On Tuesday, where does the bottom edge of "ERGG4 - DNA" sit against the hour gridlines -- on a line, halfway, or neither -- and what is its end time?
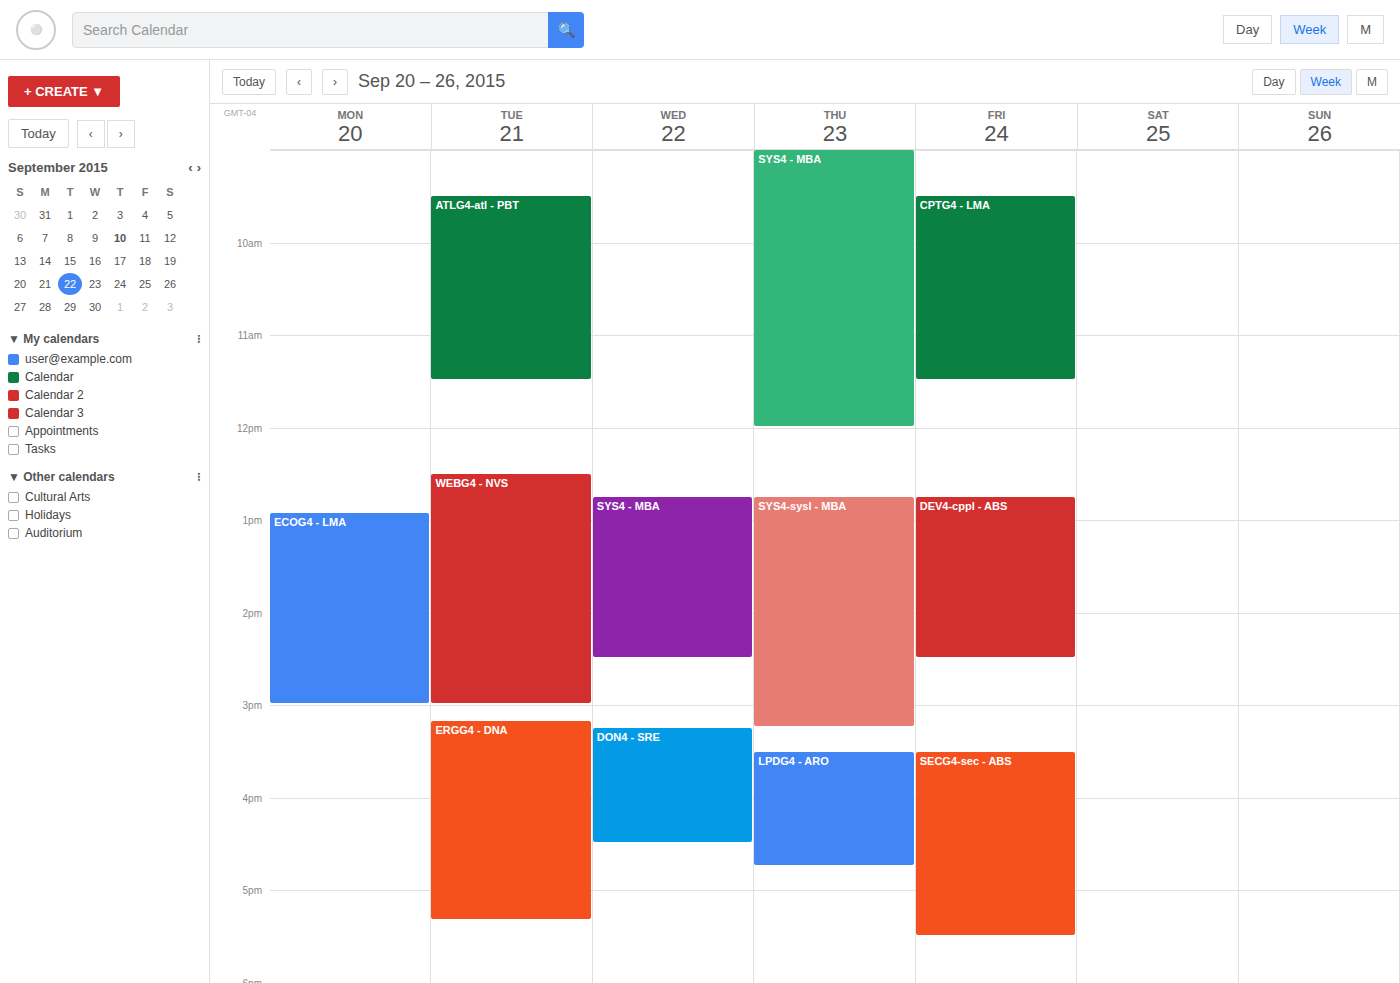
5:20 PM -- neither: 20 minutes below the 5 PM line and 40 minutes above the 6 PM line.